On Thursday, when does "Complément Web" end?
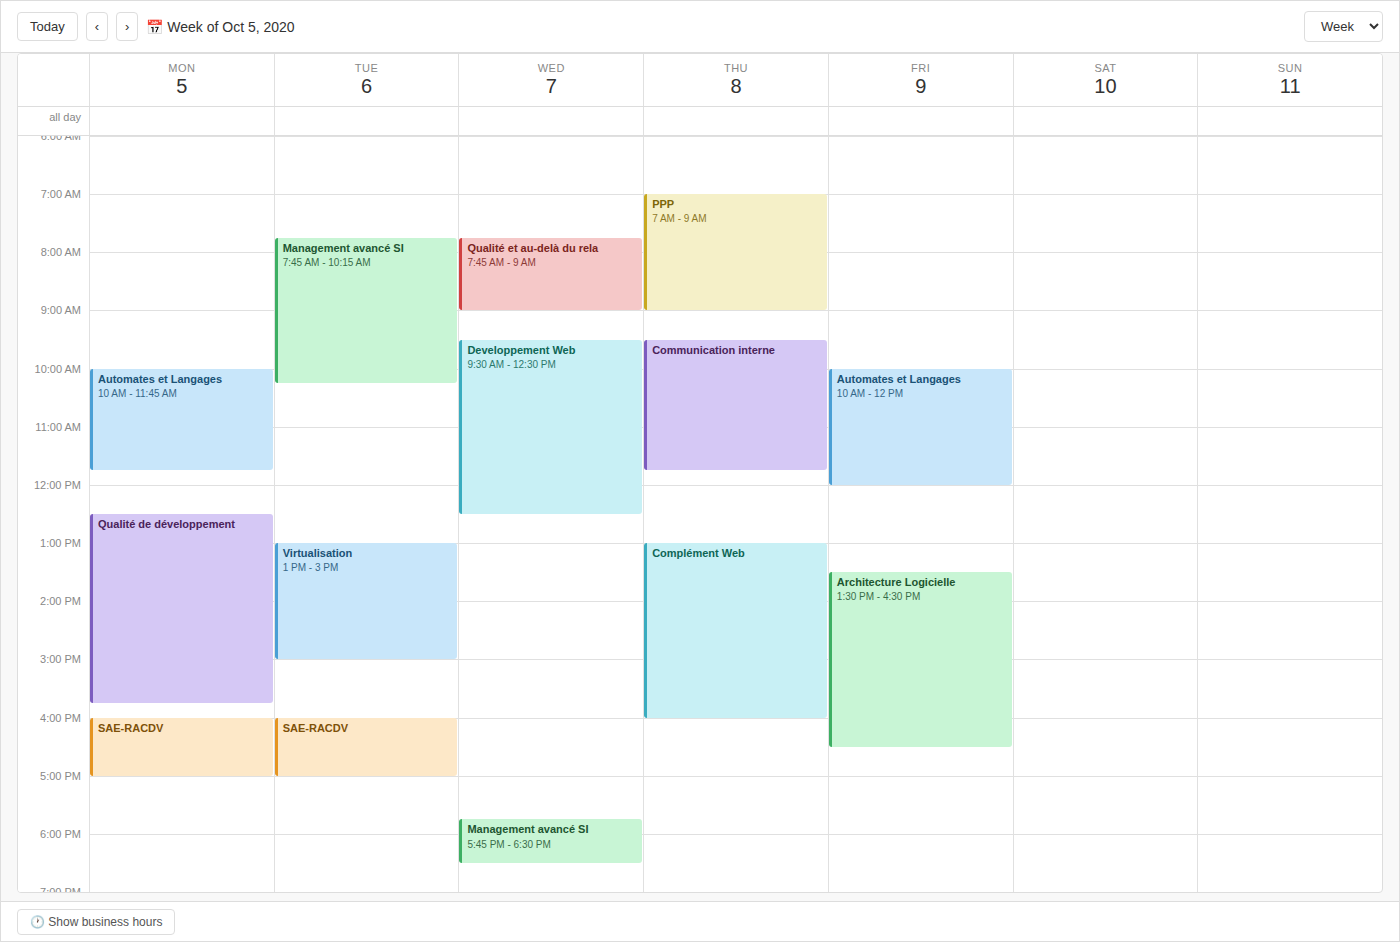
4:00 PM